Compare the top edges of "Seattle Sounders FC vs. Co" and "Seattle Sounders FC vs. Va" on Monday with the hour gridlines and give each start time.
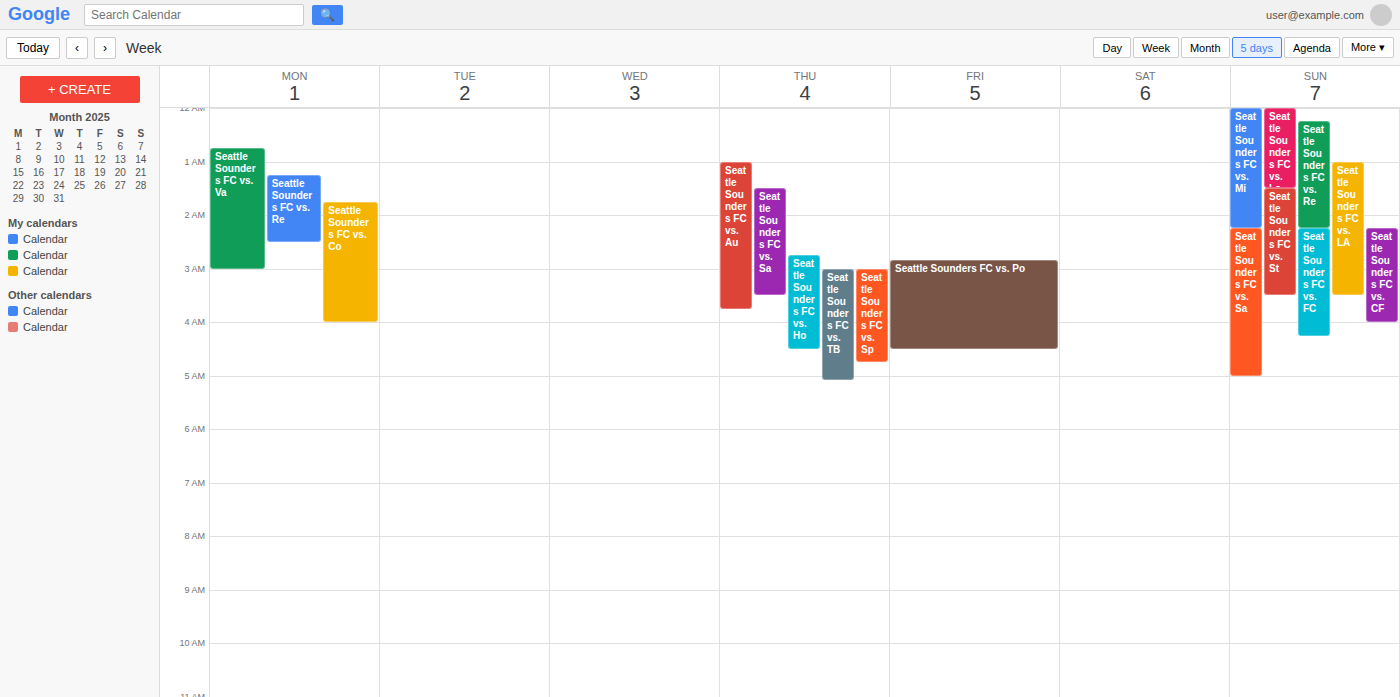
"Seattle Sounders FC vs. Co": 1:45 AM, neither: three quarters of the way from the 1 AM line to the 2 AM line. "Seattle Sounders FC vs. Va": 12:45 AM, neither: three quarters of the way from the 12 AM line to the 1 AM line.